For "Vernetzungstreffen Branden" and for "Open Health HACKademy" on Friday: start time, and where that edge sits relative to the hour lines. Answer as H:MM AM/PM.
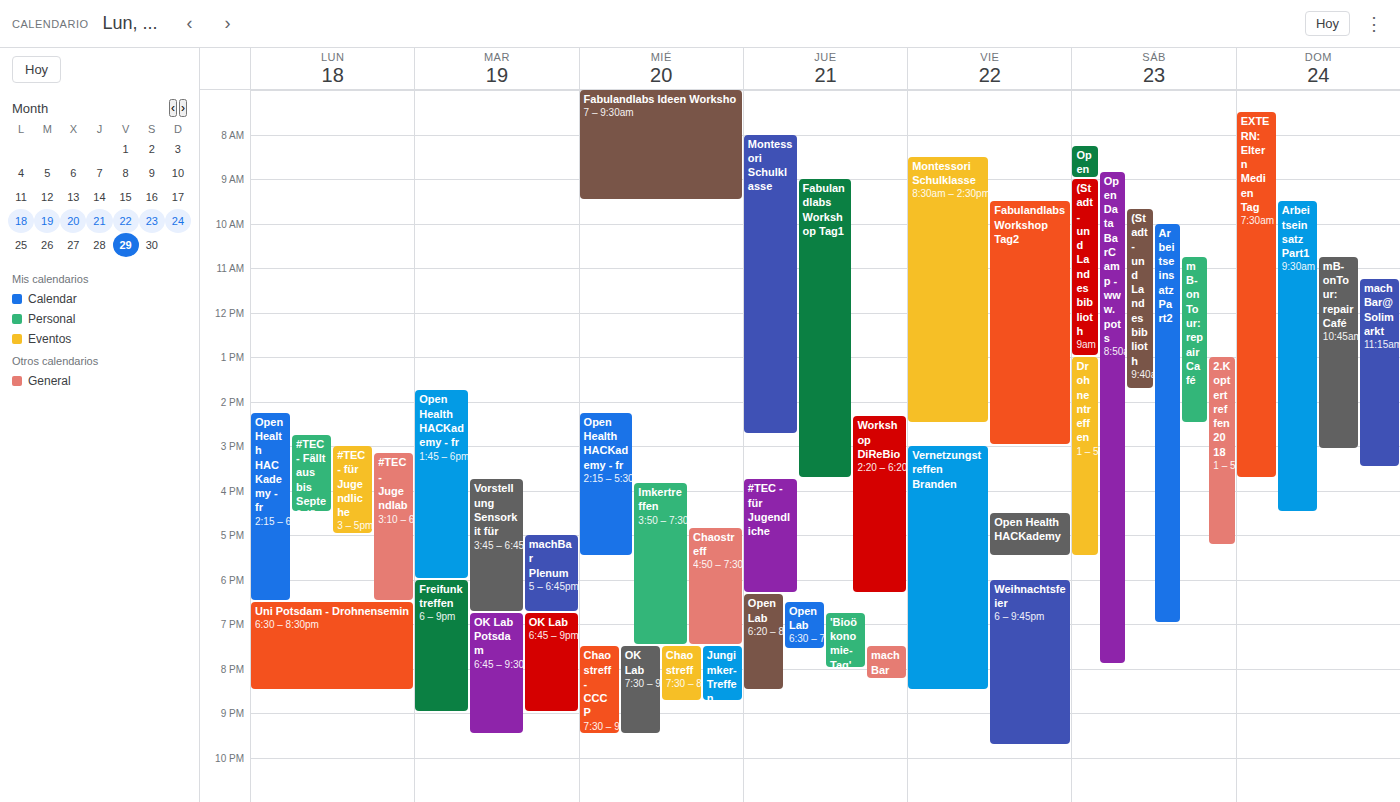
"Vernetzungstreffen Branden": 3:00 PM, exactly on the 3 PM line. "Open Health HACKademy": 4:30 PM, halfway between the 4 PM and 5 PM lines.